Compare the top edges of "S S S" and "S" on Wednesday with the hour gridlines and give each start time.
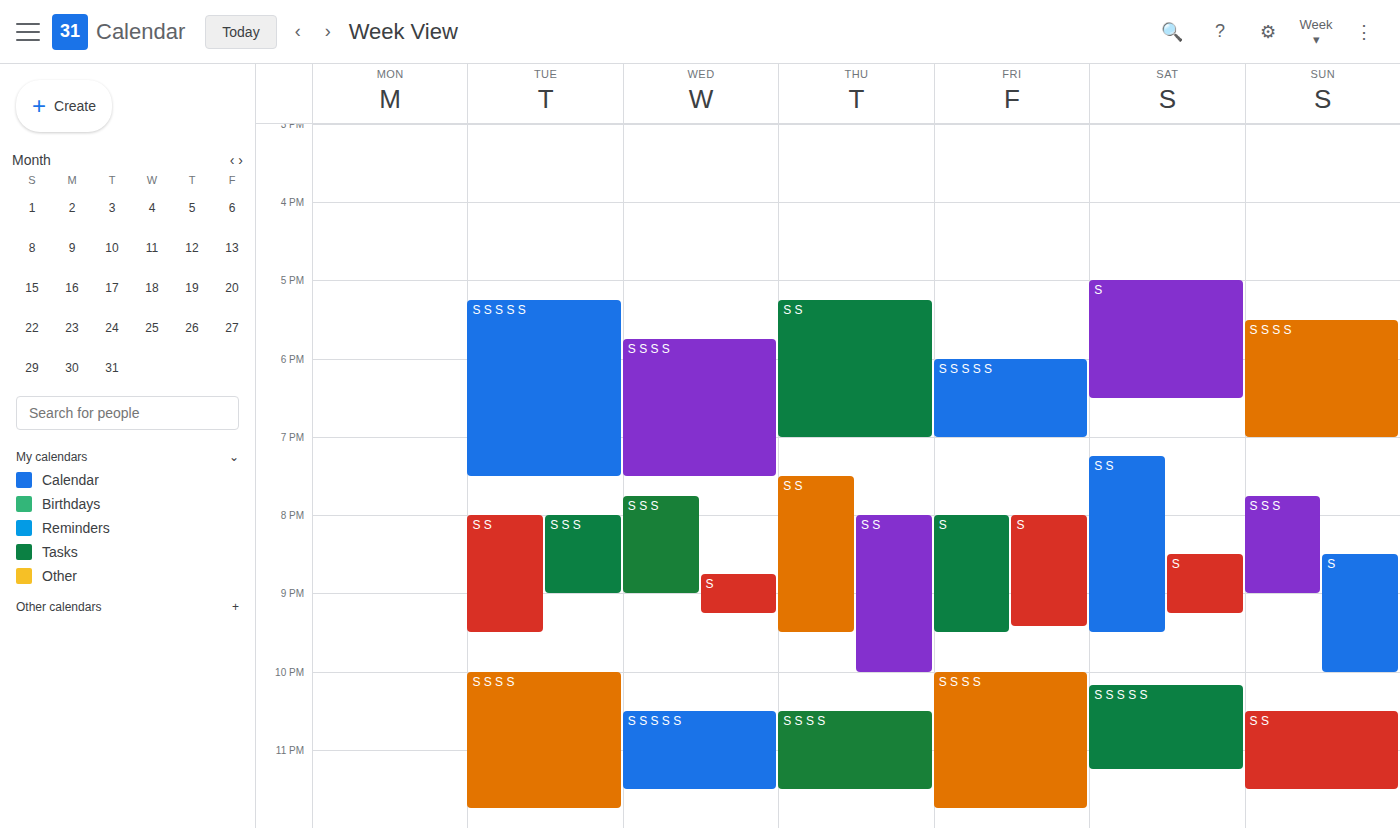
"S S S": 7:45 PM, neither: three quarters of the way from the 7 PM line to the 8 PM line. "S": 8:45 PM, neither: three quarters of the way from the 8 PM line to the 9 PM line.